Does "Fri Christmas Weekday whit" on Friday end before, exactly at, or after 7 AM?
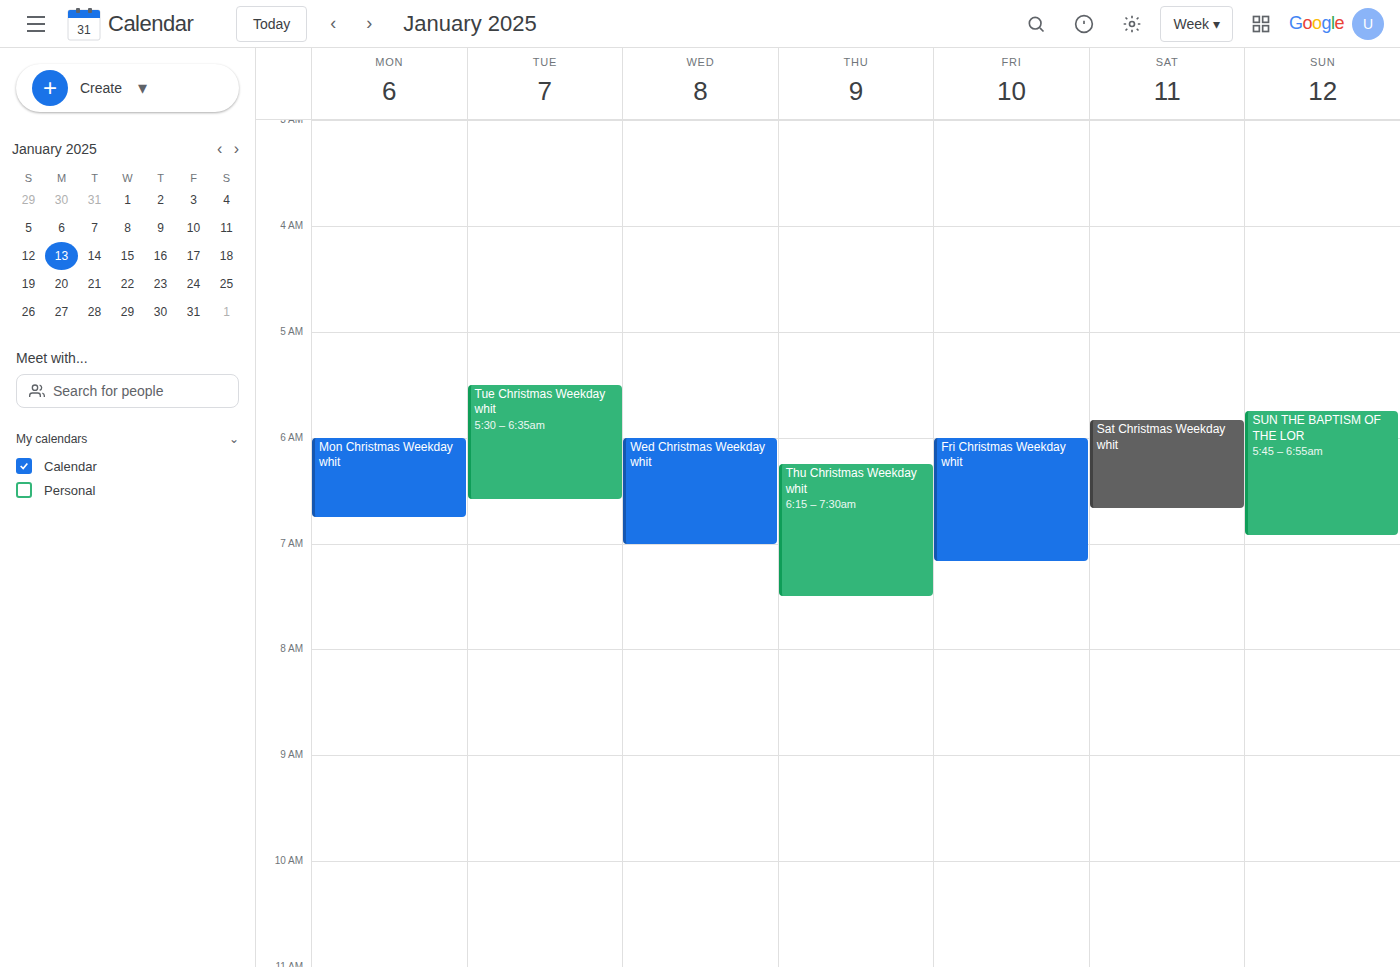
7:10 AM -- after 7 AM, 10 minutes below the 7 AM line.